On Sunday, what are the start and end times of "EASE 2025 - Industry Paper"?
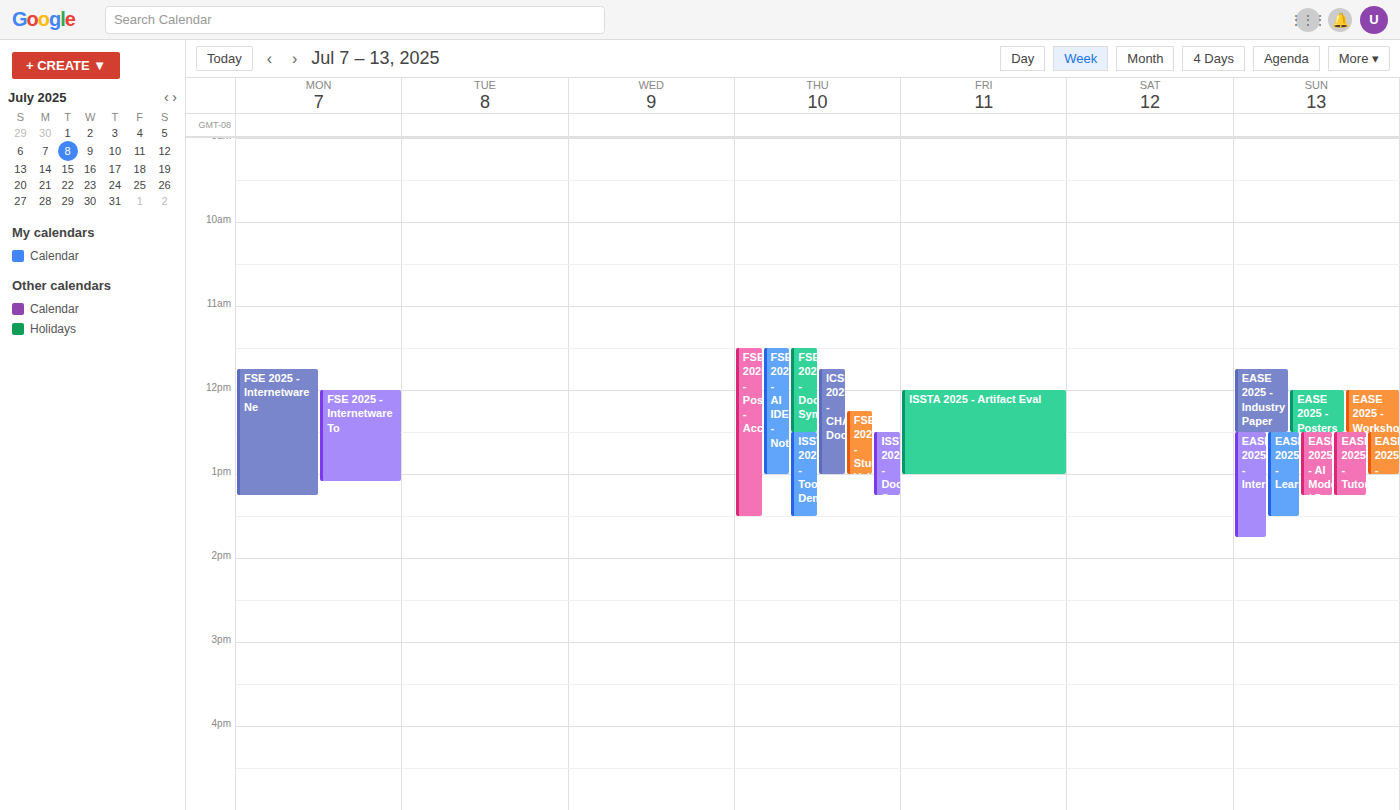
11:45 AM to 12:30 PM